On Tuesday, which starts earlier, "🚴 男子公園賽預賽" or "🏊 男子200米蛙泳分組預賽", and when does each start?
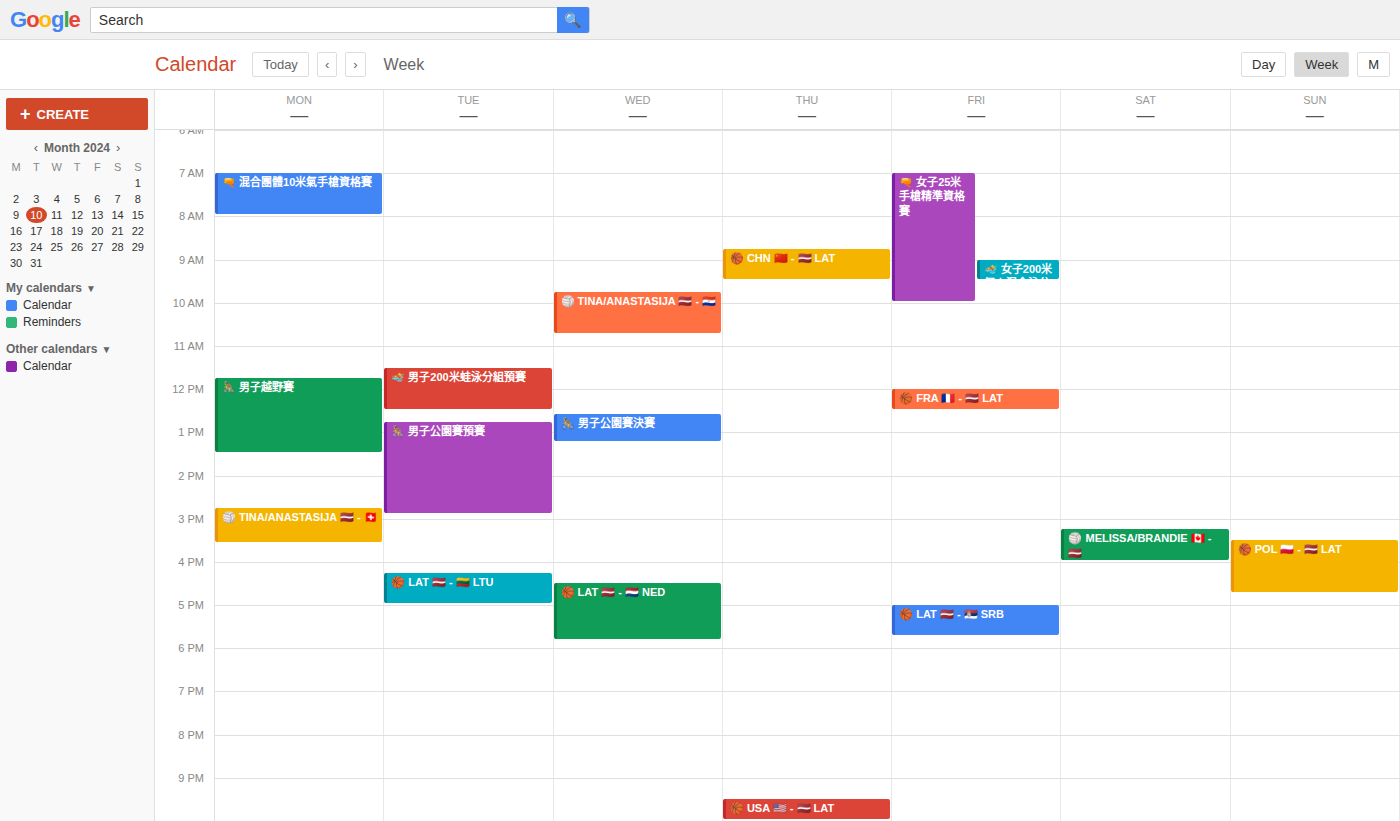
"🏊 男子200米蛙泳分組預賽" 11:30 AM; "🚴 男子公園賽預賽" 12:45 PM.